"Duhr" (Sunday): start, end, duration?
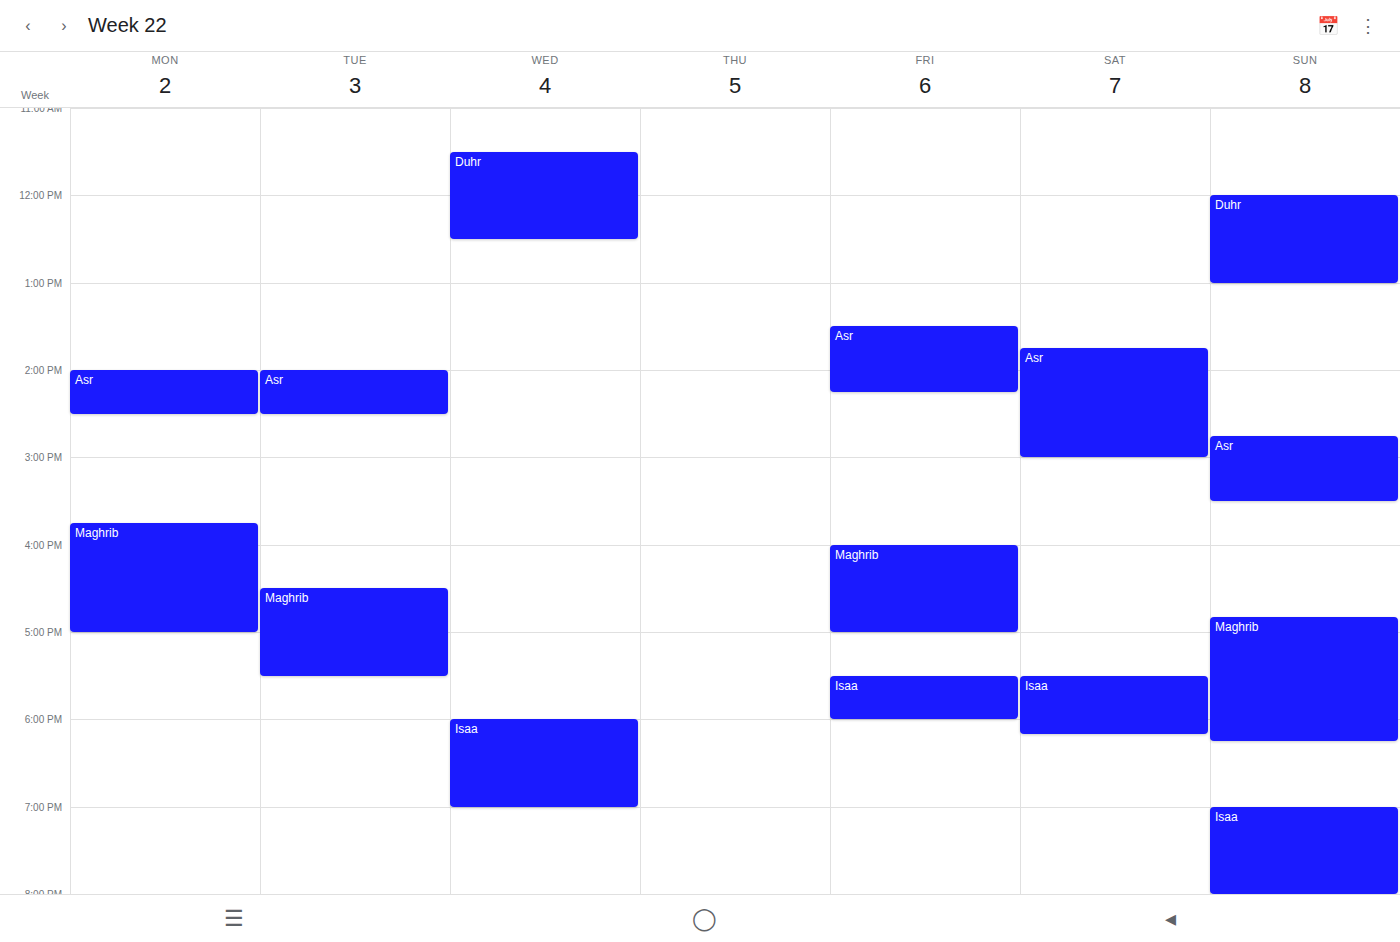
12:00 to 13:00, 1 hour